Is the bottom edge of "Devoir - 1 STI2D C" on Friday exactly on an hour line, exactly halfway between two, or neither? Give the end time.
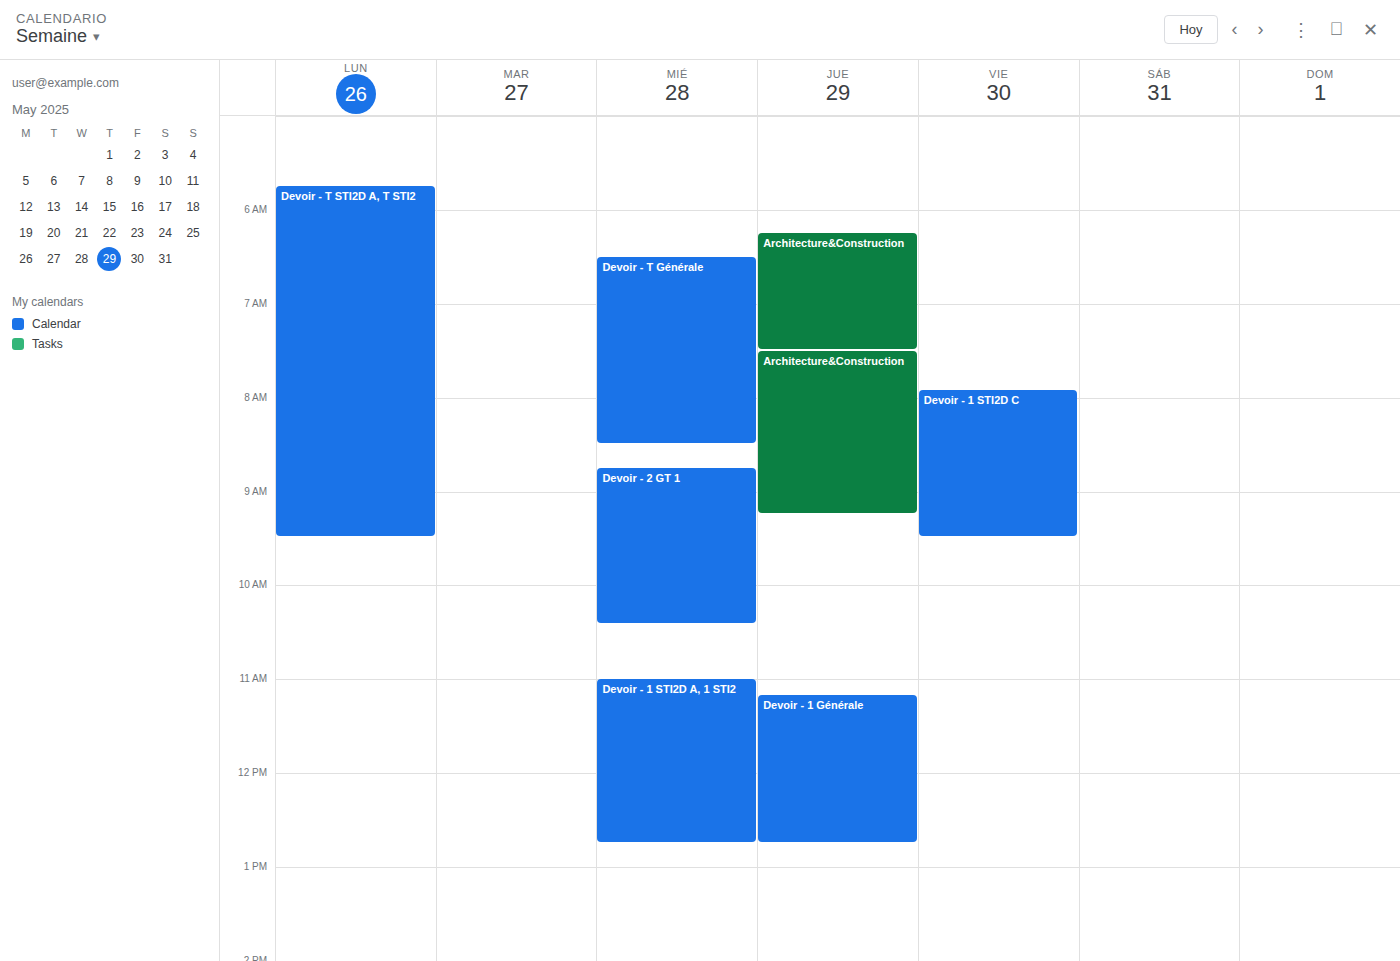
9:30 AM -- halfway between the 9 AM and 10 AM lines.